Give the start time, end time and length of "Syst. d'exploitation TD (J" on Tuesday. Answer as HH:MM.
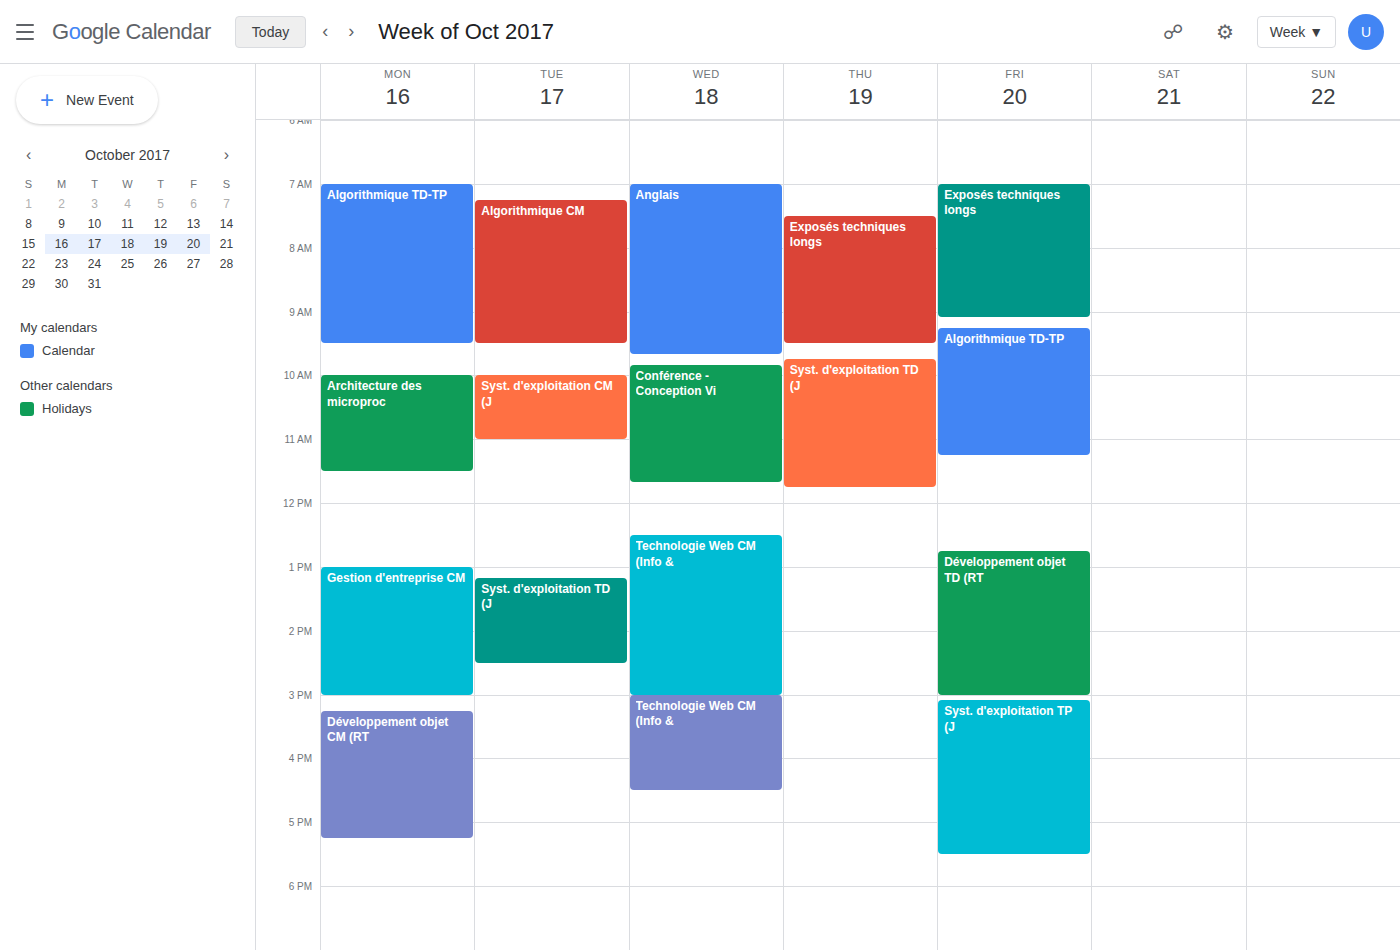
13:10 to 14:30, 1 hour 20 minutes